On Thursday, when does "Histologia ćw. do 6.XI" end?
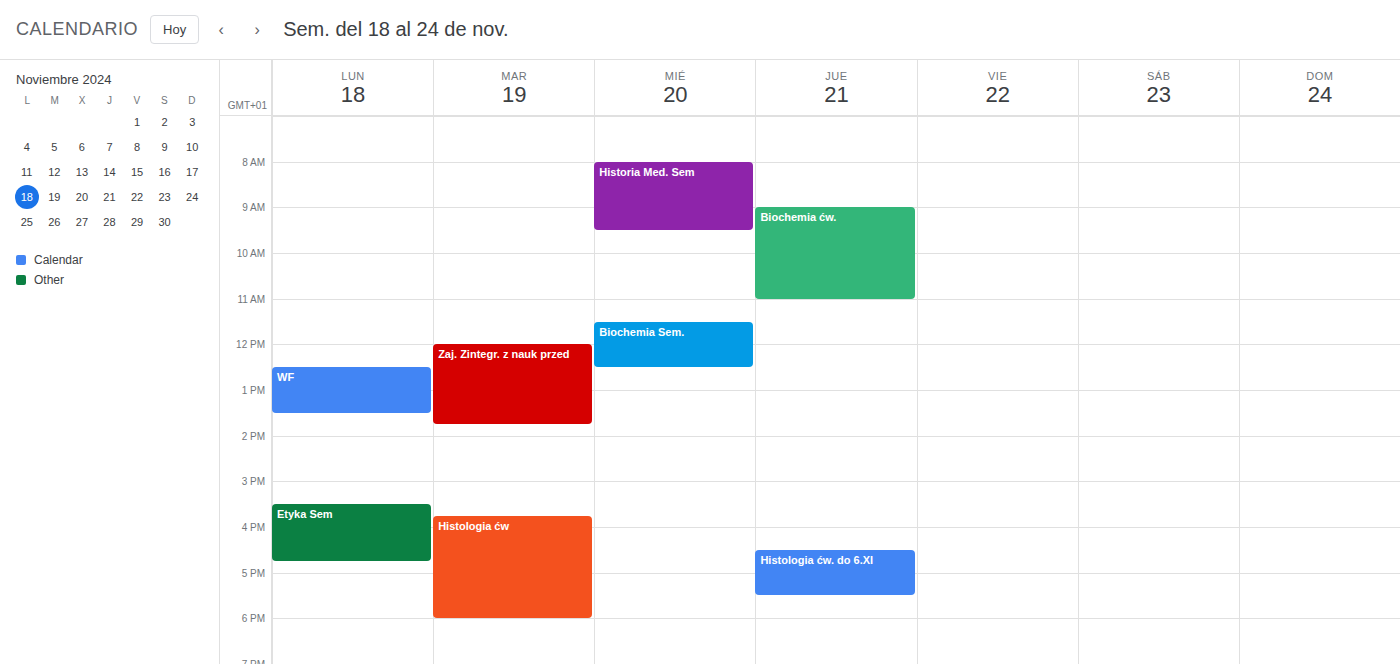
17:30